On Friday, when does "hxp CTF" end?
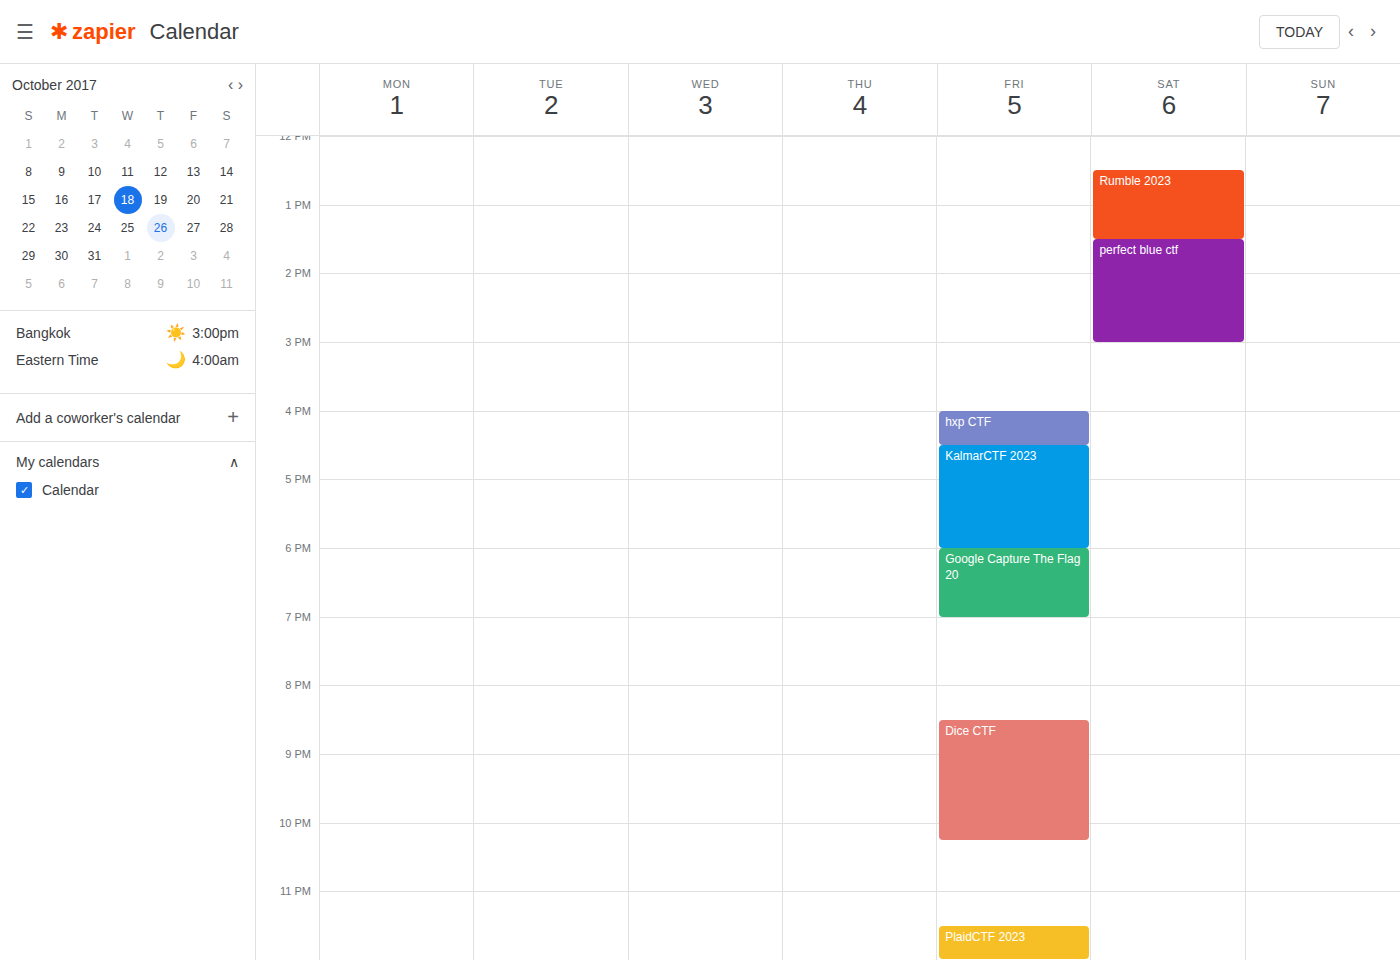
4:30 PM